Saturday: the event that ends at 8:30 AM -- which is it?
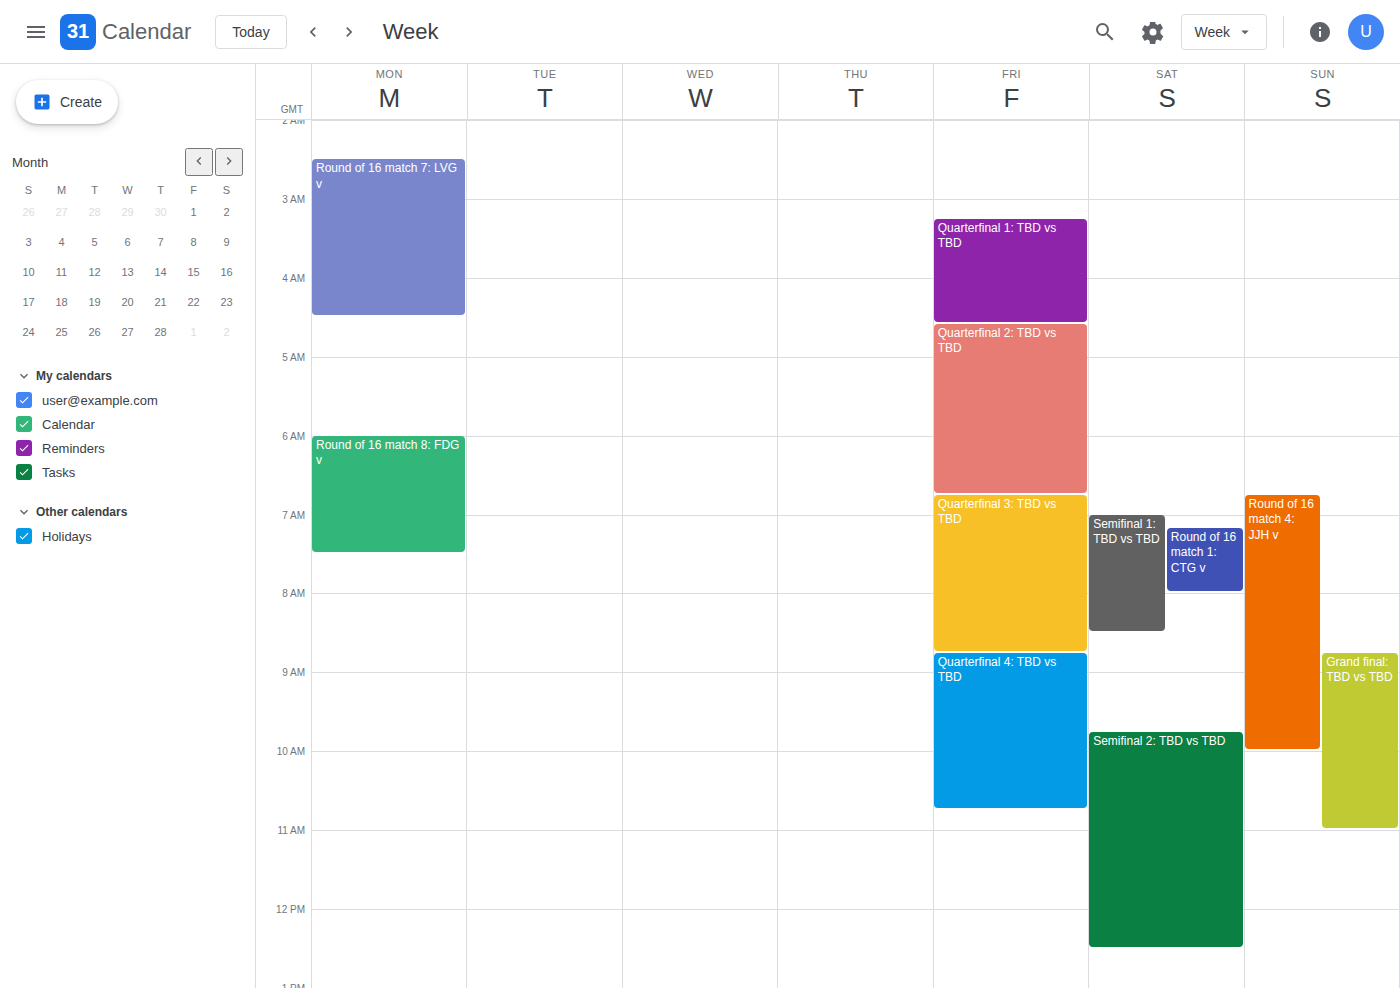
"Semifinal 1: TBD vs TBD"